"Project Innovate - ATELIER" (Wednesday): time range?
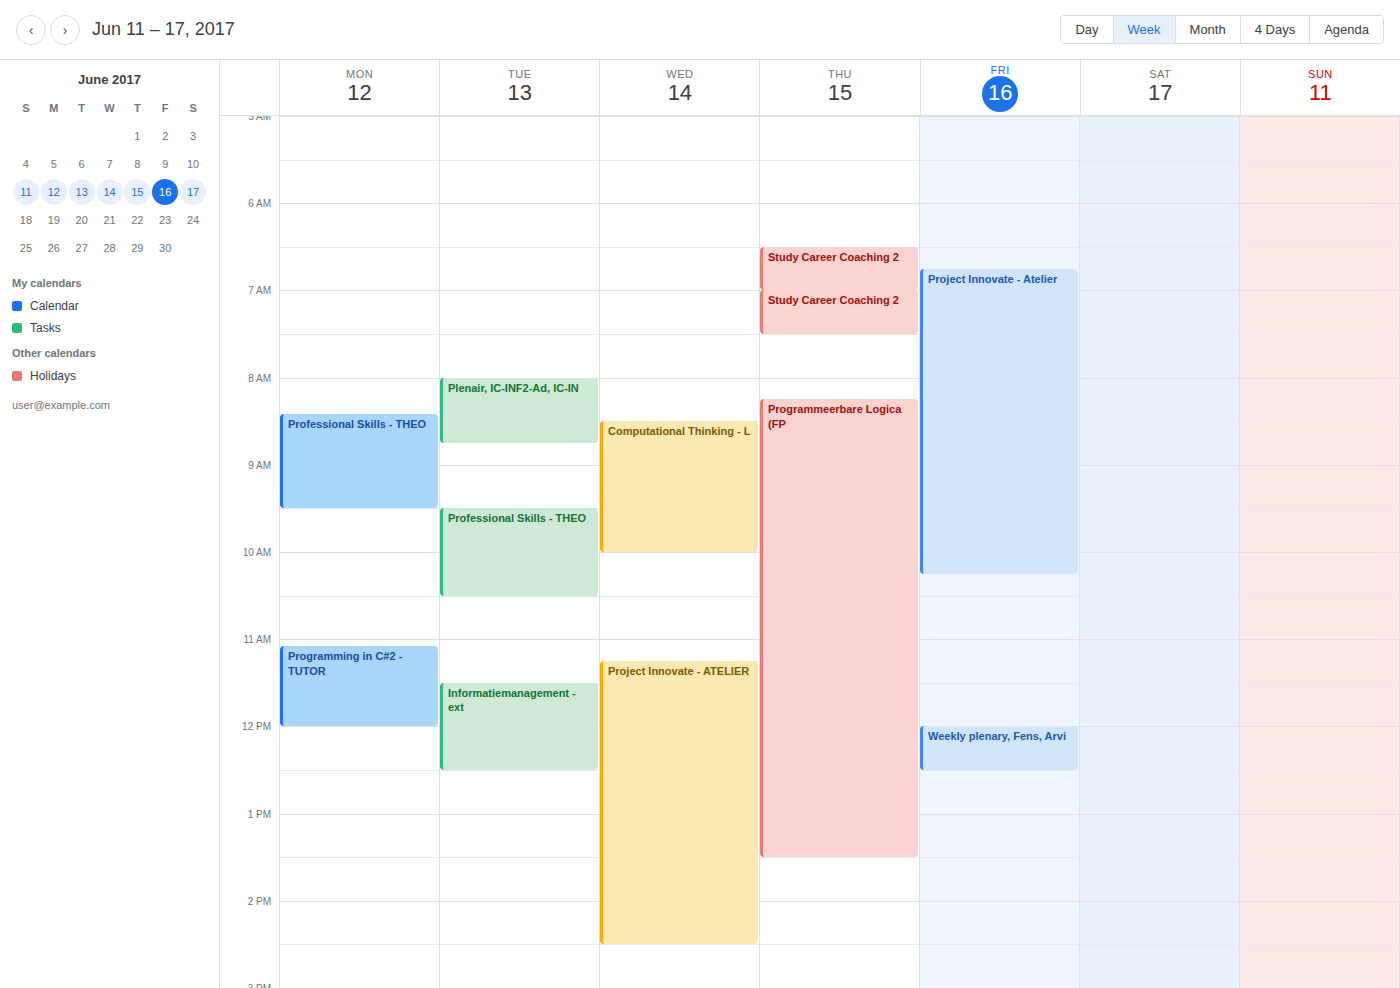
11:15 AM to 2:30 PM